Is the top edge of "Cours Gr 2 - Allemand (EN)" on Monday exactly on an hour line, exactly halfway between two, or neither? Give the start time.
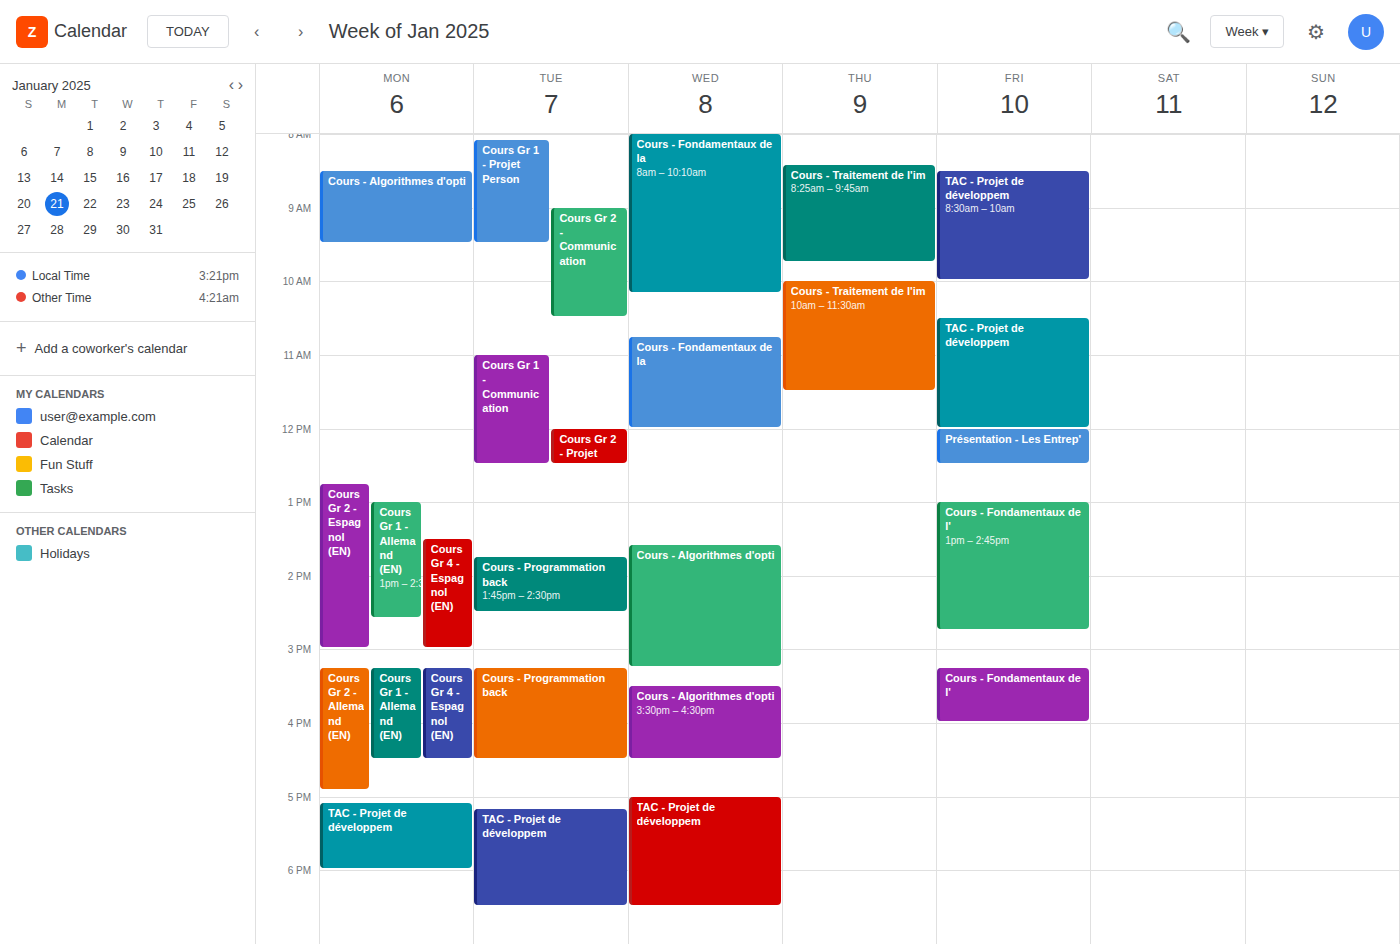
3:15 PM -- neither: a quarter of the way from the 3 PM line to the 4 PM line.